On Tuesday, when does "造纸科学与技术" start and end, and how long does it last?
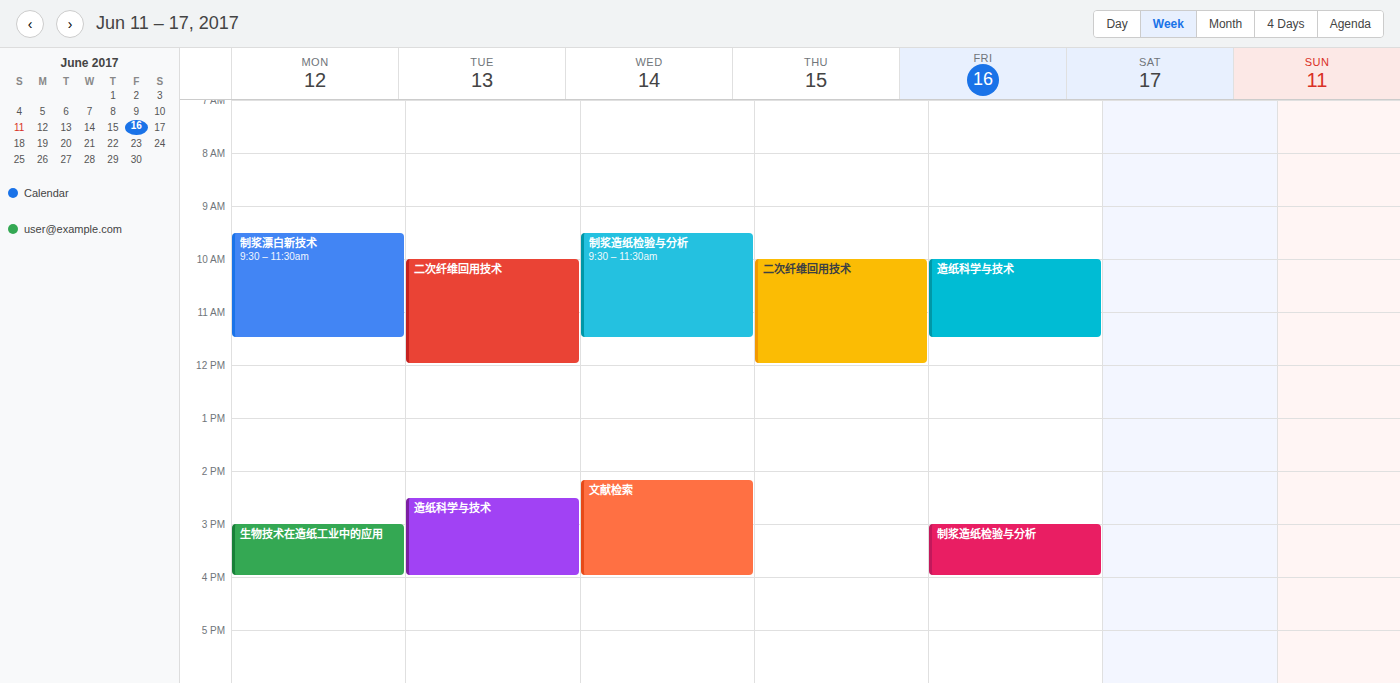
2:30 PM to 4:00 PM, 1 hour 30 minutes